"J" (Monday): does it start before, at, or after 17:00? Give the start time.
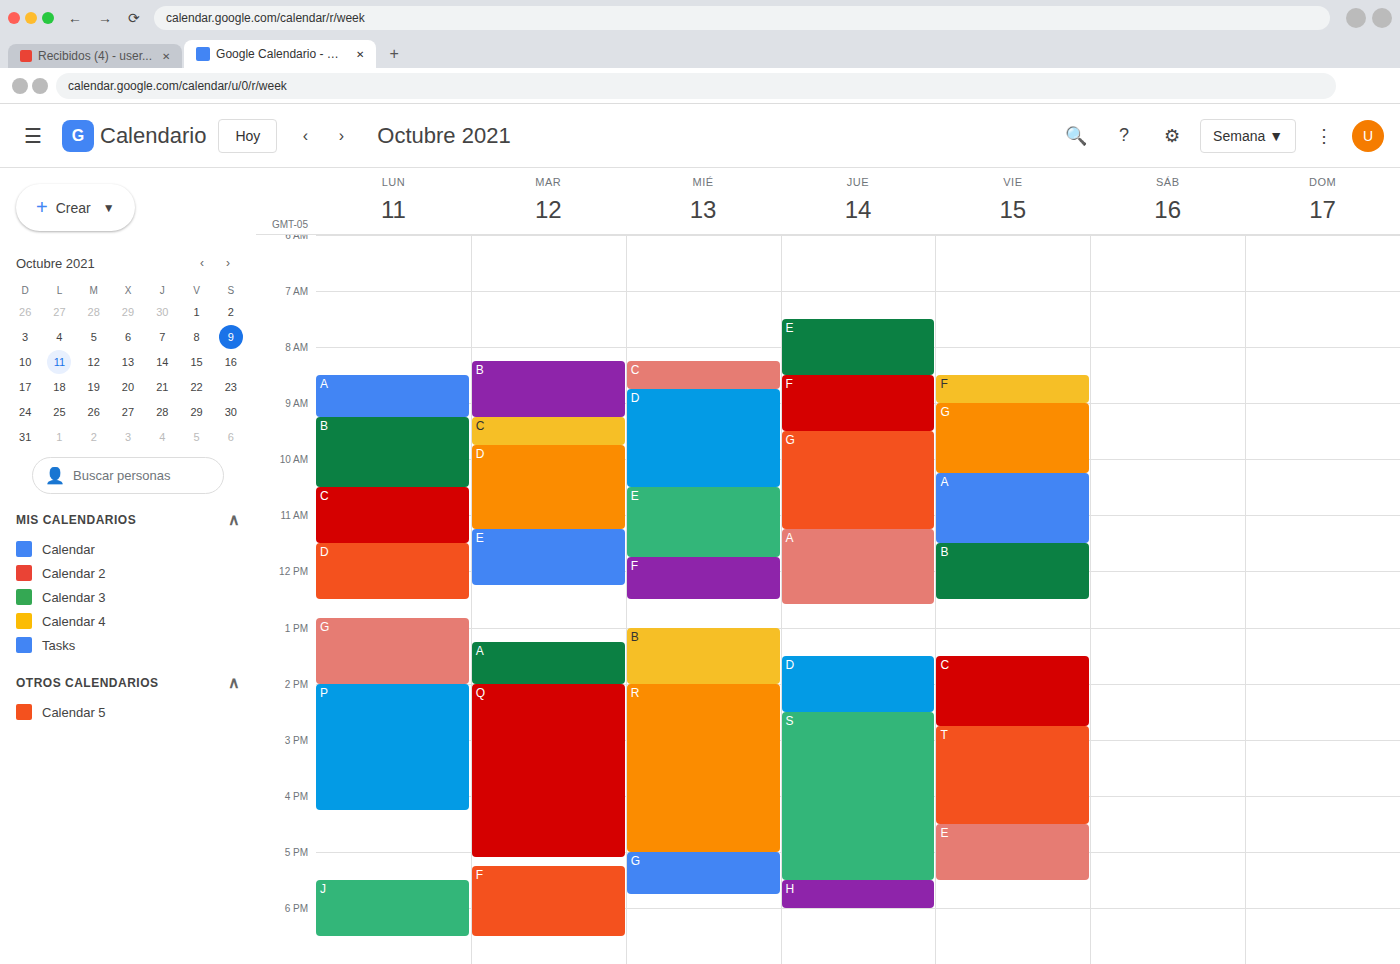
17:30 -- after 17:00, 30 minutes below the 17:00 line.